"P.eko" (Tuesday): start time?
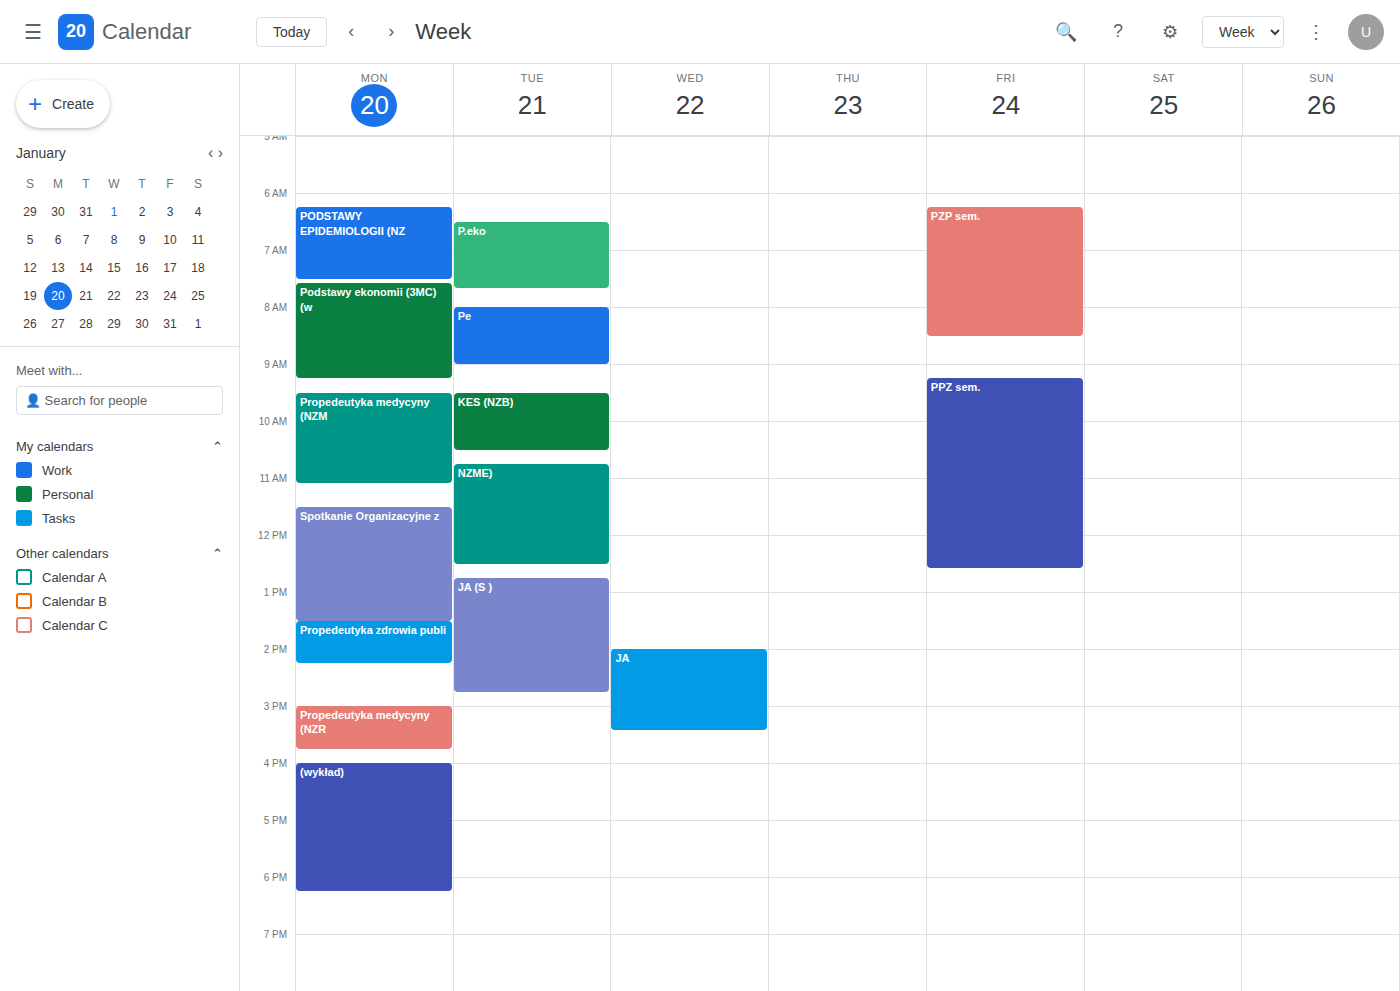
6:30 AM